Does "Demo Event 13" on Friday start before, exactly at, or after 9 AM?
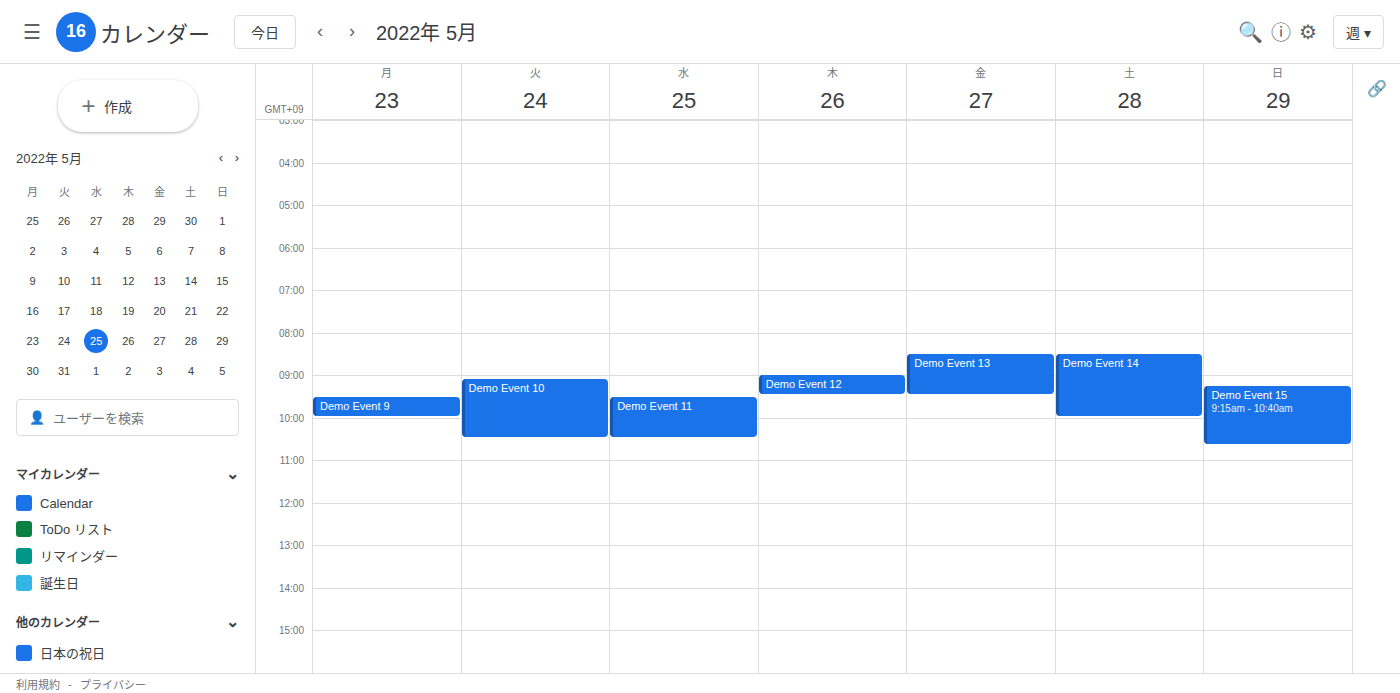
8:30 AM -- before 9 AM, 30 minutes above the 9 AM line.